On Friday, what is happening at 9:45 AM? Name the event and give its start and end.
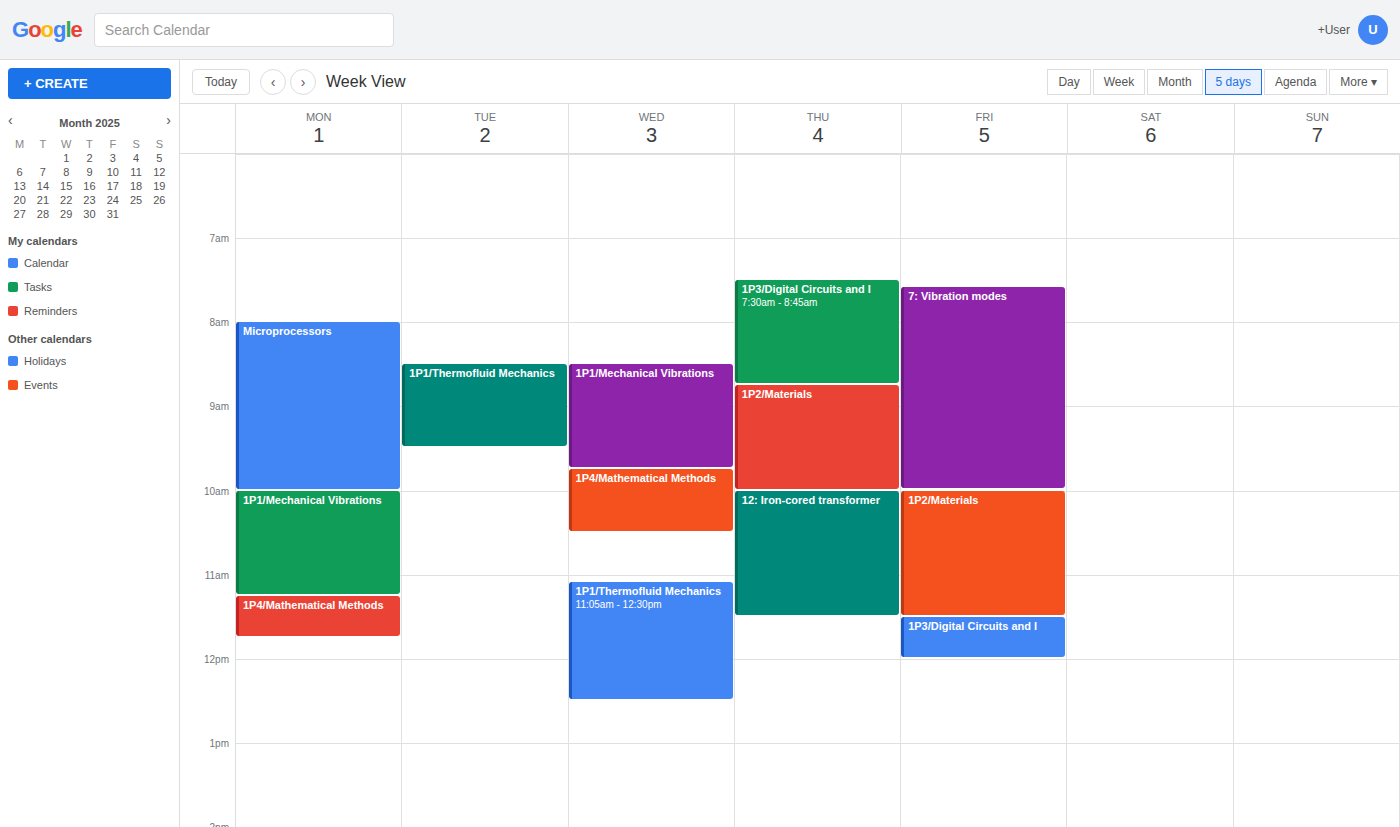
"7: Vibration modes", 7:35 AM to 10:00 AM